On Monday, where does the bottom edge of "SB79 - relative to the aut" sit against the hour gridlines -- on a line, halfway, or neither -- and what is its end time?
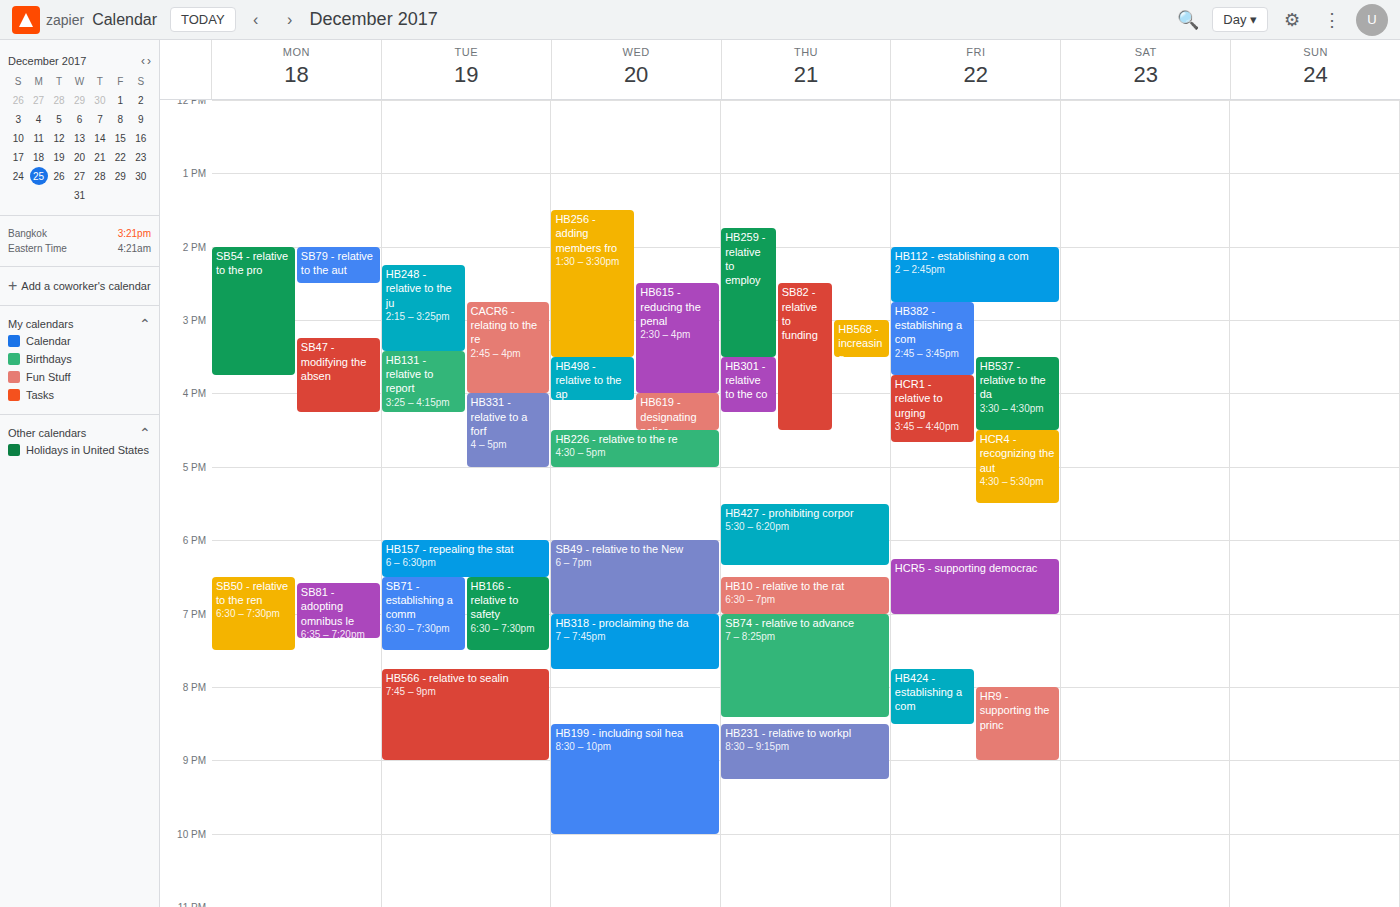
2:30 PM -- halfway between the 2 PM and 3 PM lines.